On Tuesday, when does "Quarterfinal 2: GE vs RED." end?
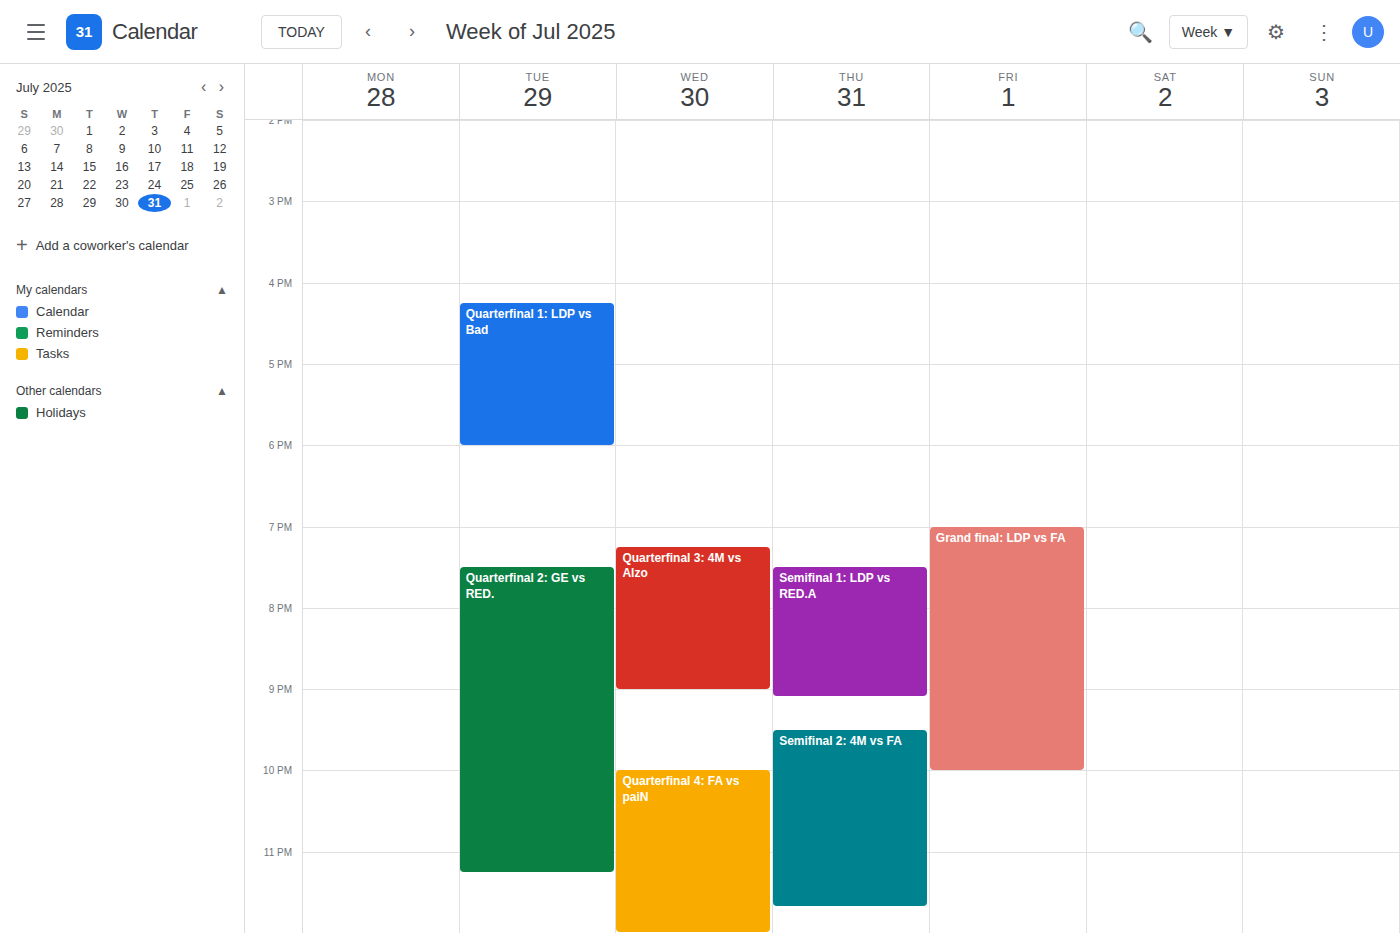
11:15 PM